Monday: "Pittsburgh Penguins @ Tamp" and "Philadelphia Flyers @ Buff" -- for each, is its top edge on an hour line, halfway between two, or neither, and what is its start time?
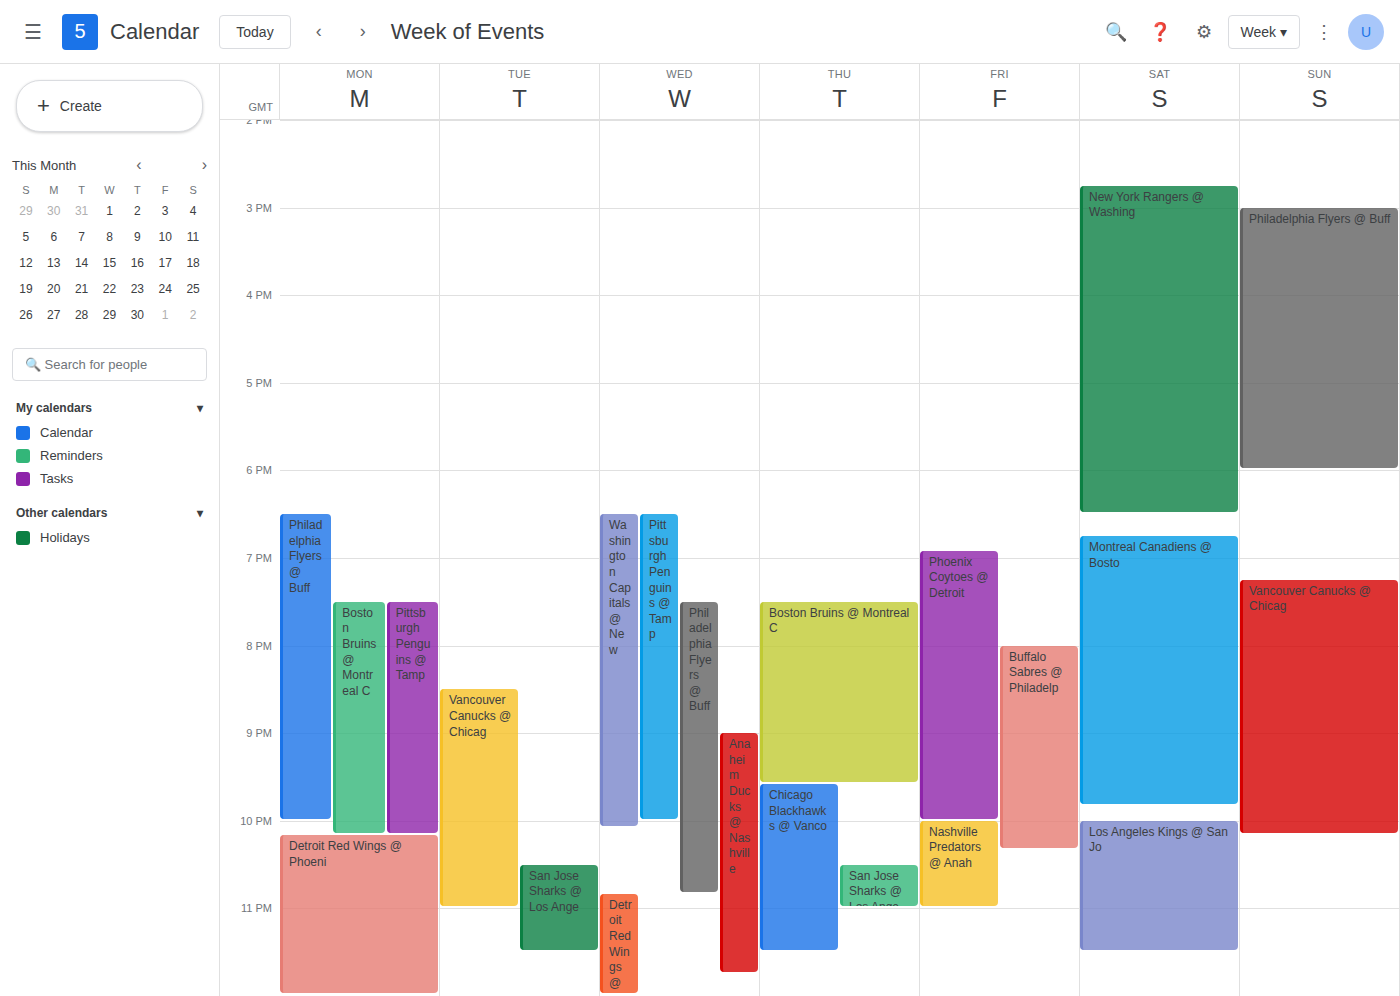
"Pittsburgh Penguins @ Tamp": 7:30 PM, halfway between the 7 PM and 8 PM lines. "Philadelphia Flyers @ Buff": 6:30 PM, halfway between the 6 PM and 7 PM lines.